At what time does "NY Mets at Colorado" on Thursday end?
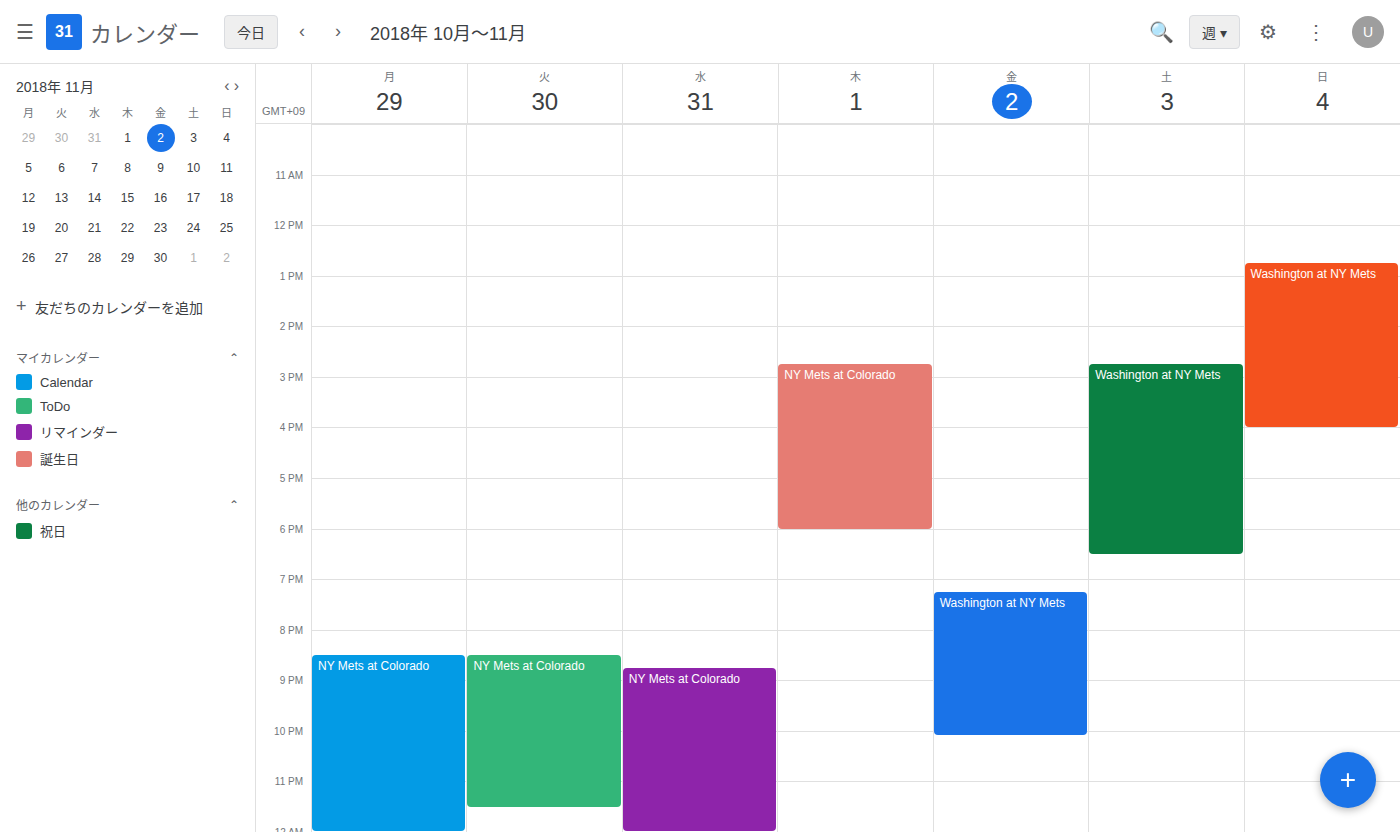
6:00 PM